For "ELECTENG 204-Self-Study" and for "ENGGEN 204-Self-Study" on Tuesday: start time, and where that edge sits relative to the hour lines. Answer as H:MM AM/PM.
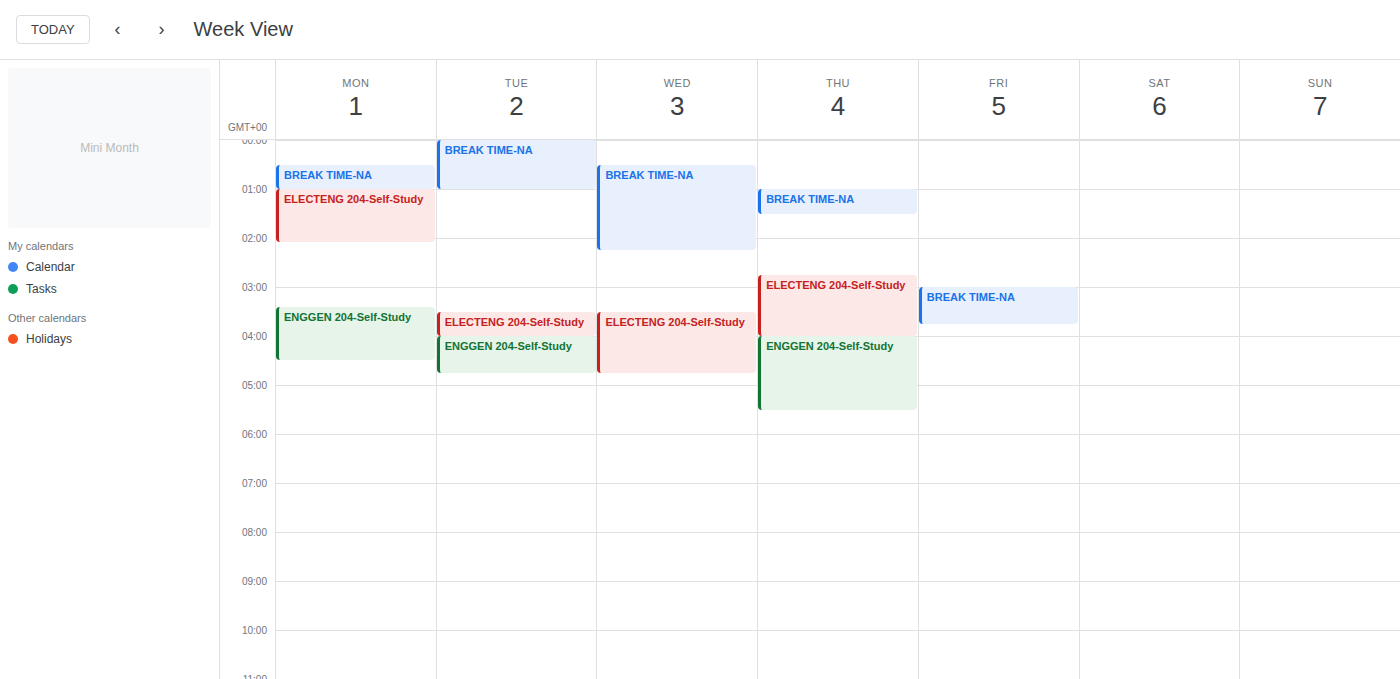
"ELECTENG 204-Self-Study": 3:30 AM, halfway between the 3 AM and 4 AM lines. "ENGGEN 204-Self-Study": 4:00 AM, exactly on the 4 AM line.